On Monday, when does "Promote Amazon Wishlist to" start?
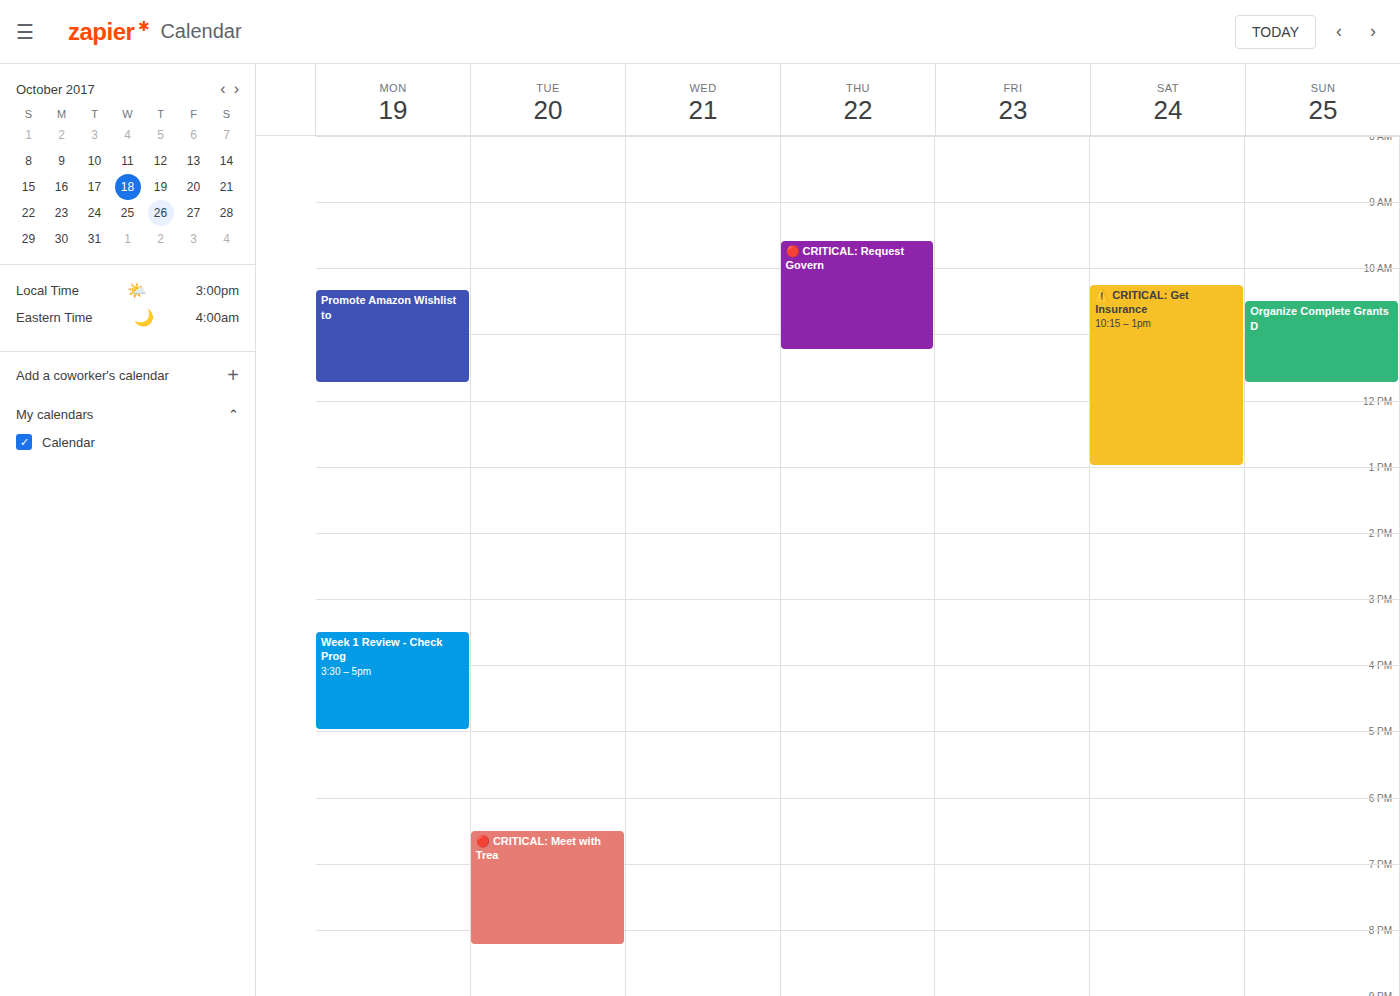
10:20 AM